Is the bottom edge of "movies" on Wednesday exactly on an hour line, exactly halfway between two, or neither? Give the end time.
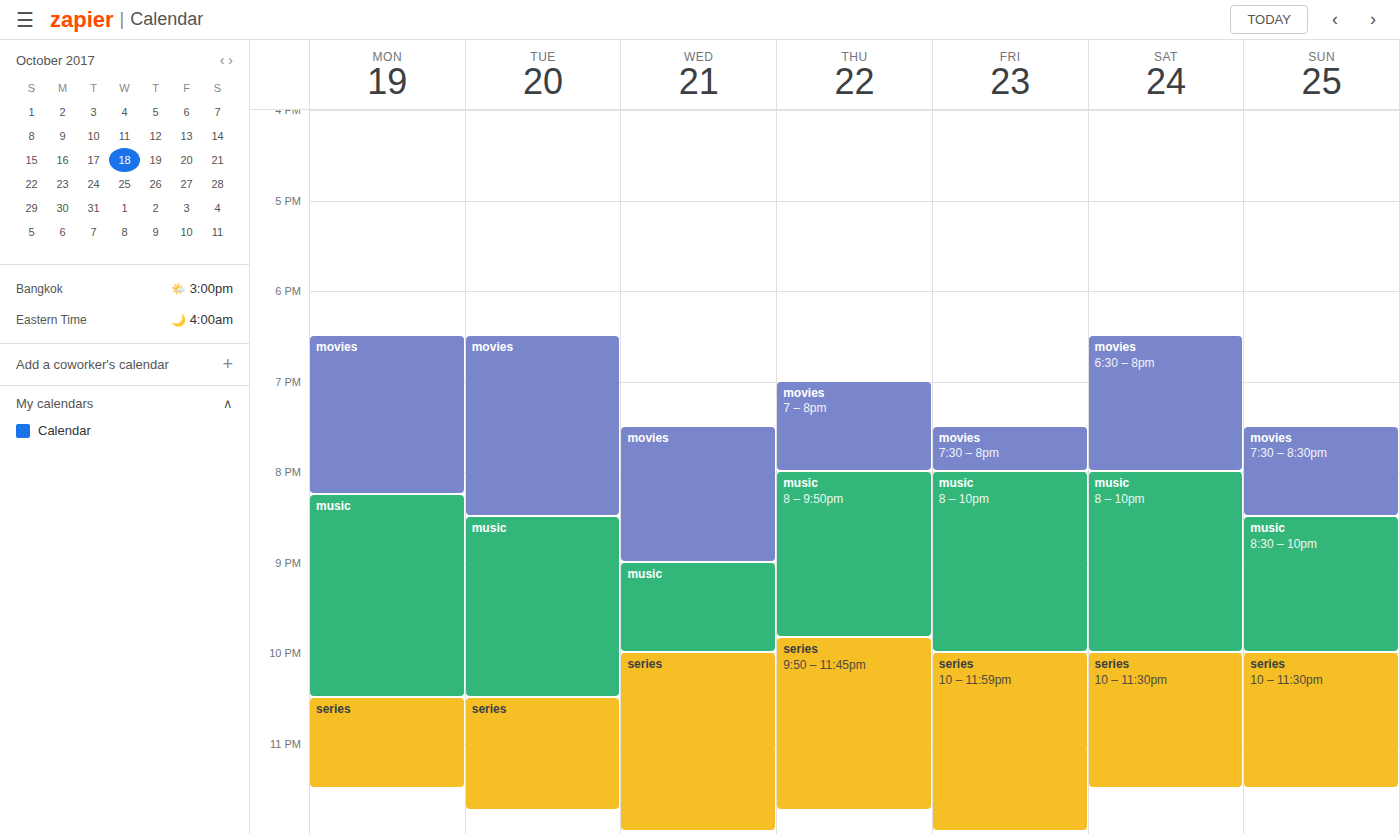
9:00 PM -- exactly on the 9 PM line.